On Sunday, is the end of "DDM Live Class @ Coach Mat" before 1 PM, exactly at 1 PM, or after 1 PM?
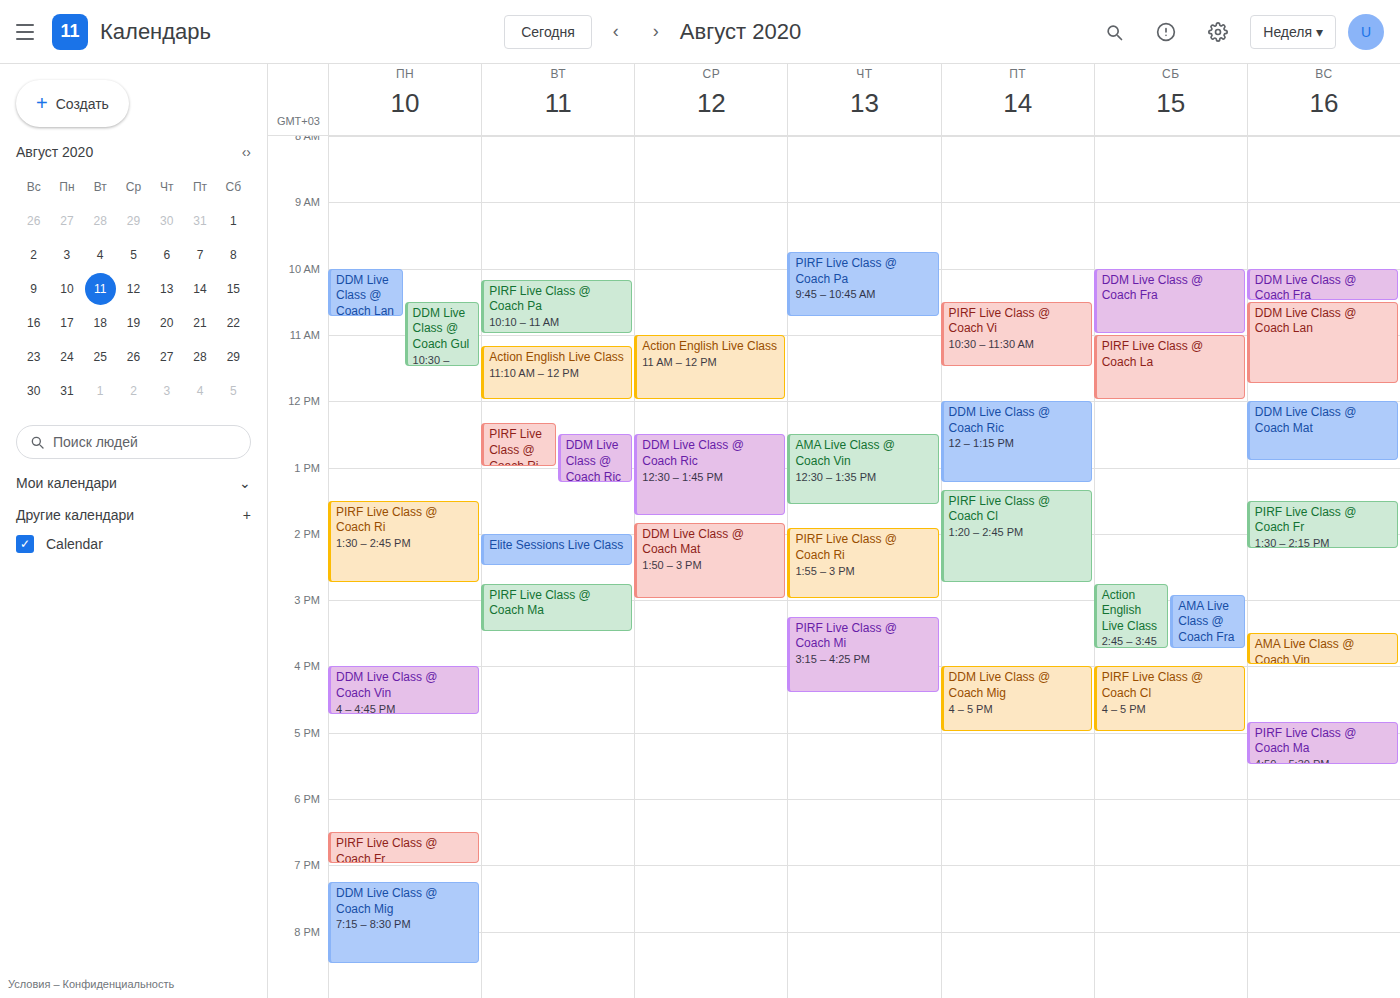
12:55 PM -- before 1 PM, 5 minutes above the 1 PM line.